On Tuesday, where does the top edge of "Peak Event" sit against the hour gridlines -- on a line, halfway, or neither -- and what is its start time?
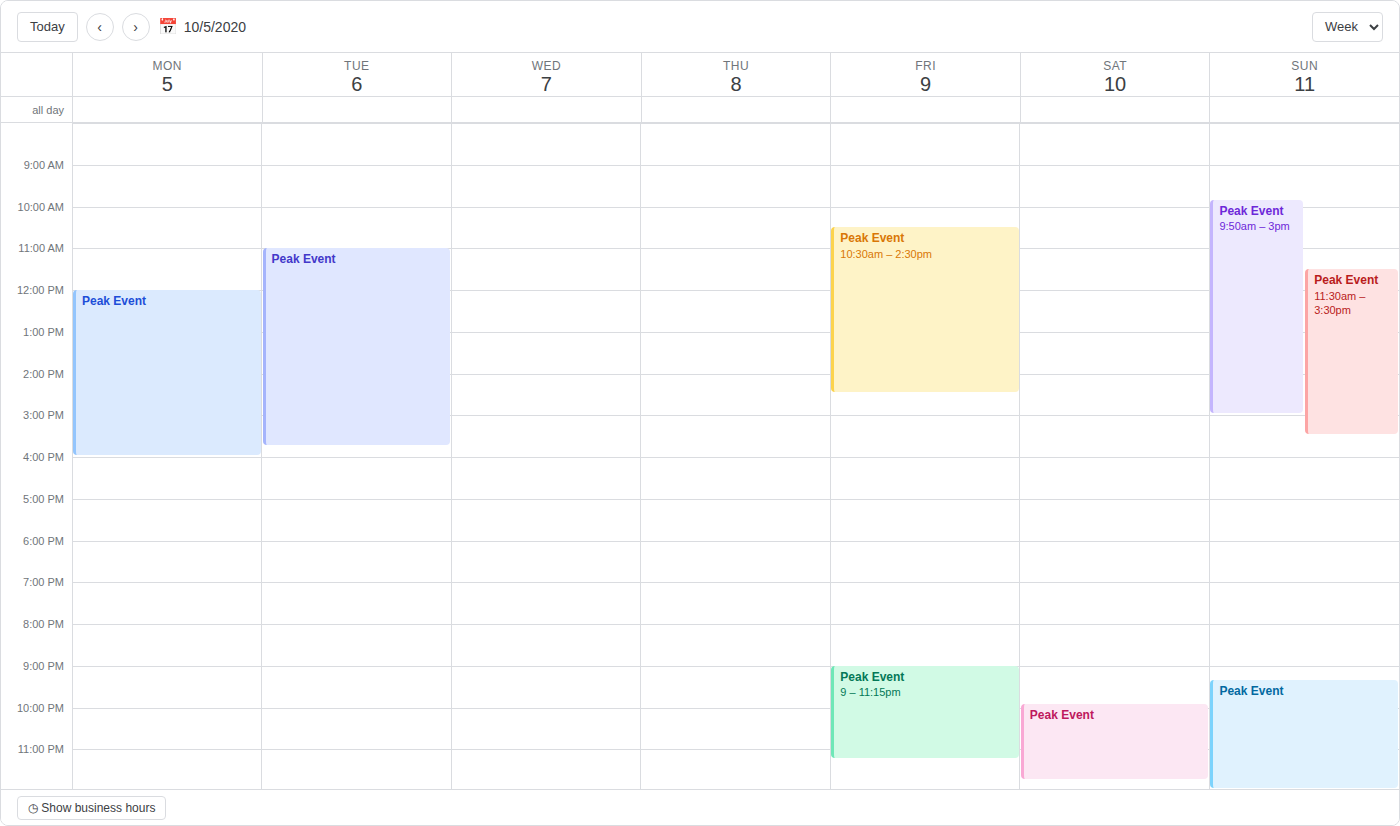
11:00 AM -- exactly on the 11 AM line.